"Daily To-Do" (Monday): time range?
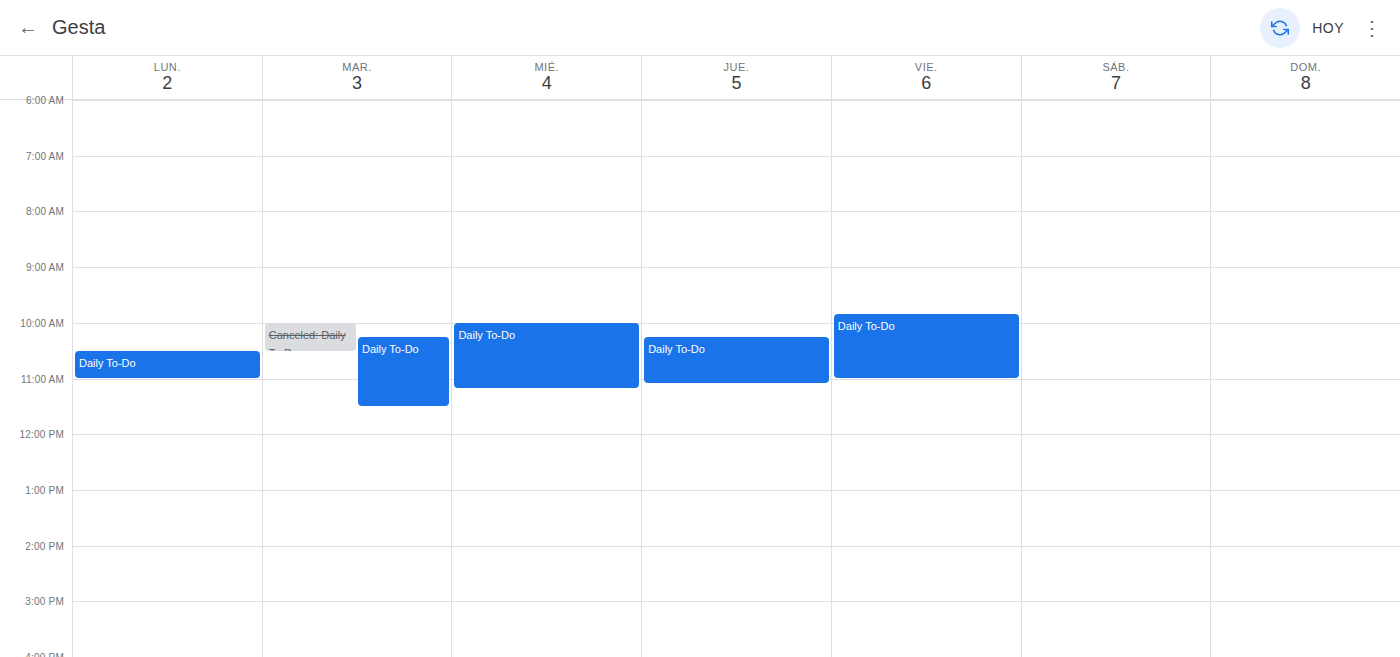
10:30 AM to 11:00 AM